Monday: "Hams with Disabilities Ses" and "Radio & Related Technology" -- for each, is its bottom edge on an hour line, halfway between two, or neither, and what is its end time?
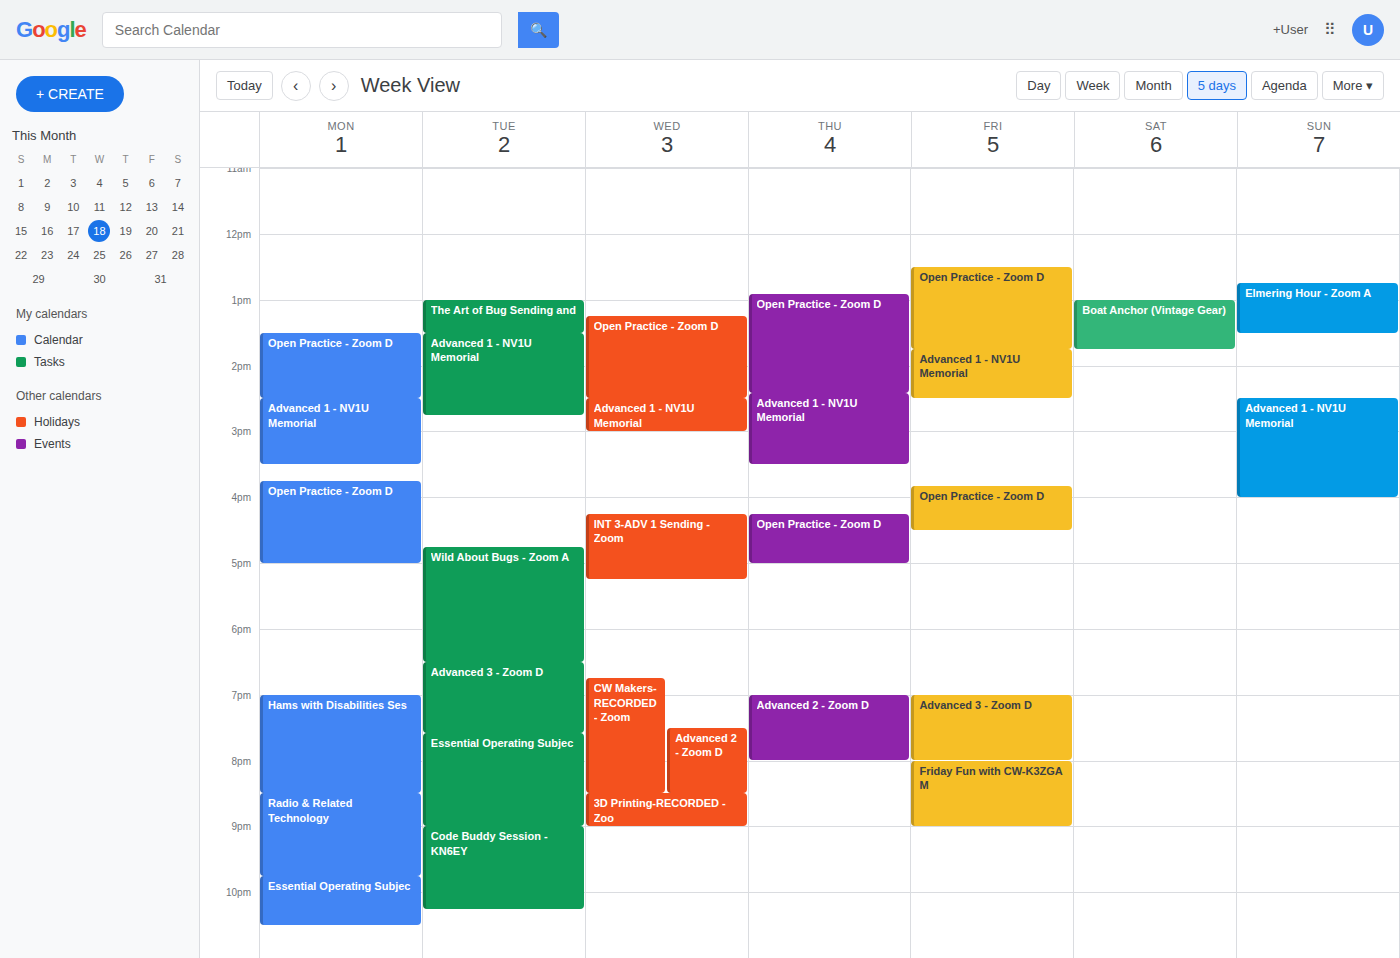
"Hams with Disabilities Ses": 8:30 PM, halfway between the 8 PM and 9 PM lines. "Radio & Related Technology": 9:45 PM, neither: three quarters of the way from the 9 PM line to the 10 PM line.